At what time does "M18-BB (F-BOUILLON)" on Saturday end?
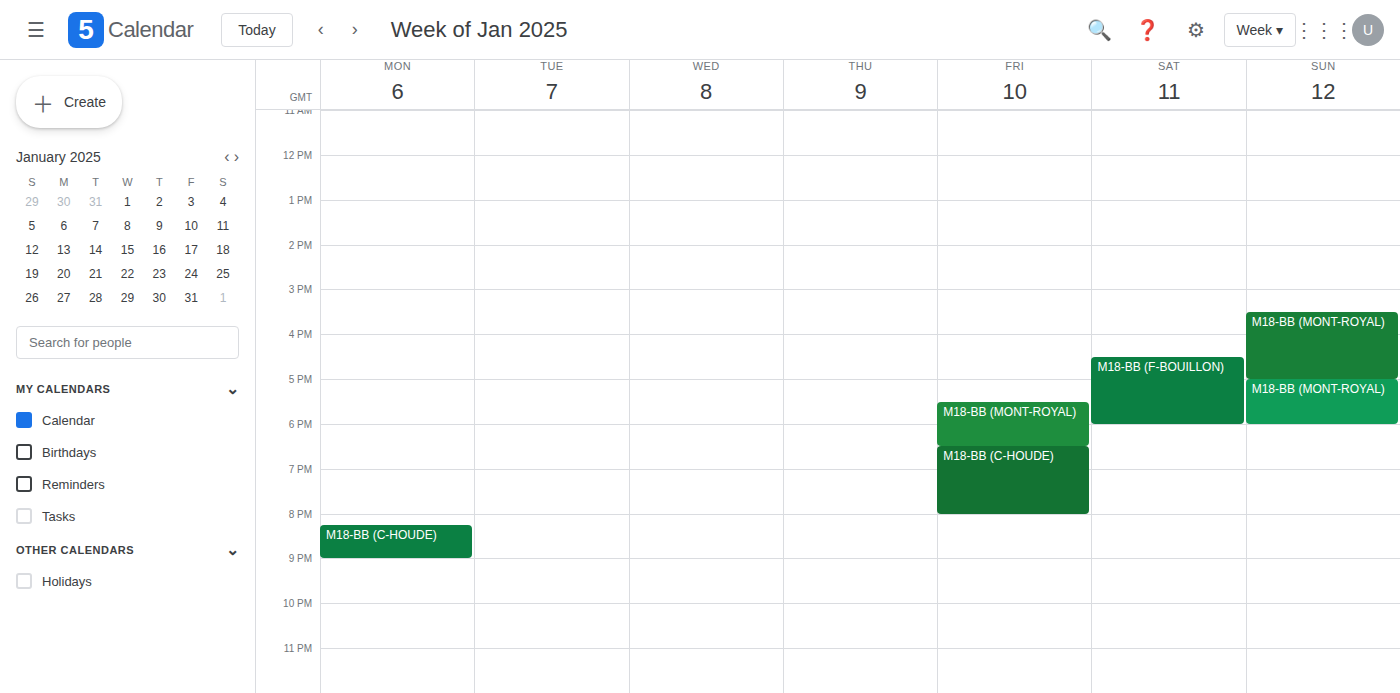
6:00 PM